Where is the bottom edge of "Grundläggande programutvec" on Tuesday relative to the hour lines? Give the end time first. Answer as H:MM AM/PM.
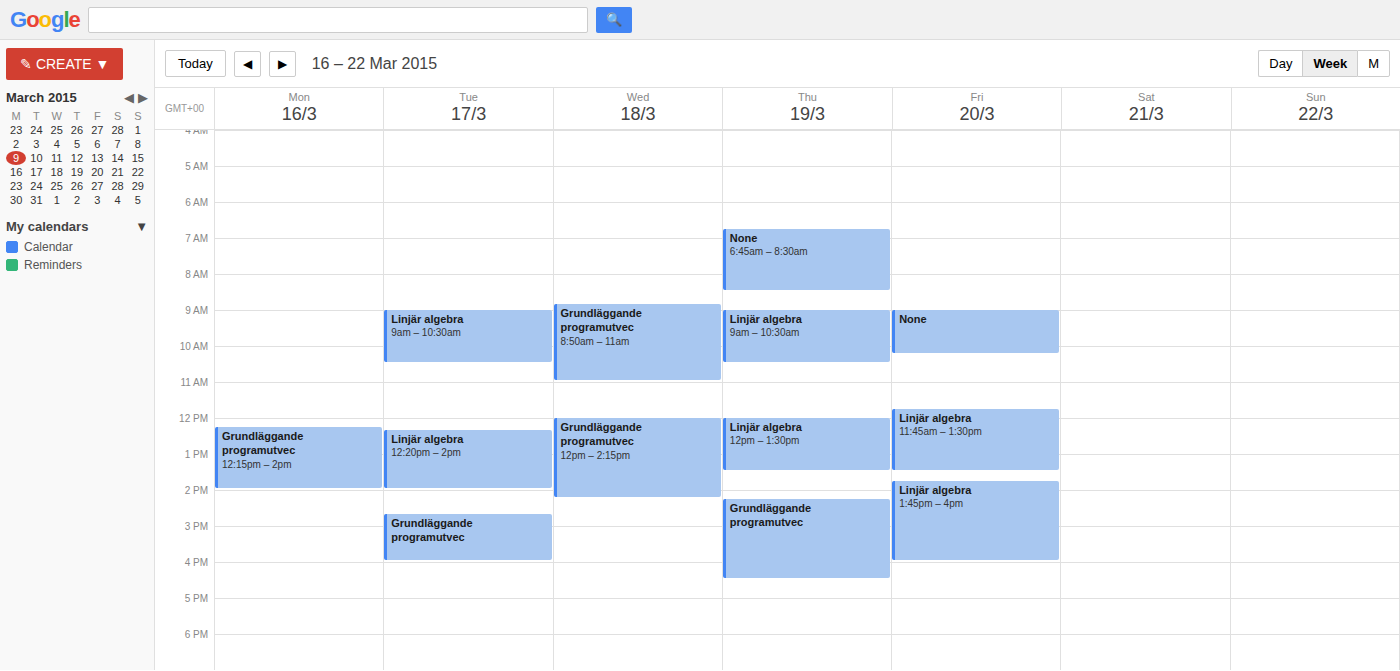
4:00 PM -- exactly on the 4 PM line.